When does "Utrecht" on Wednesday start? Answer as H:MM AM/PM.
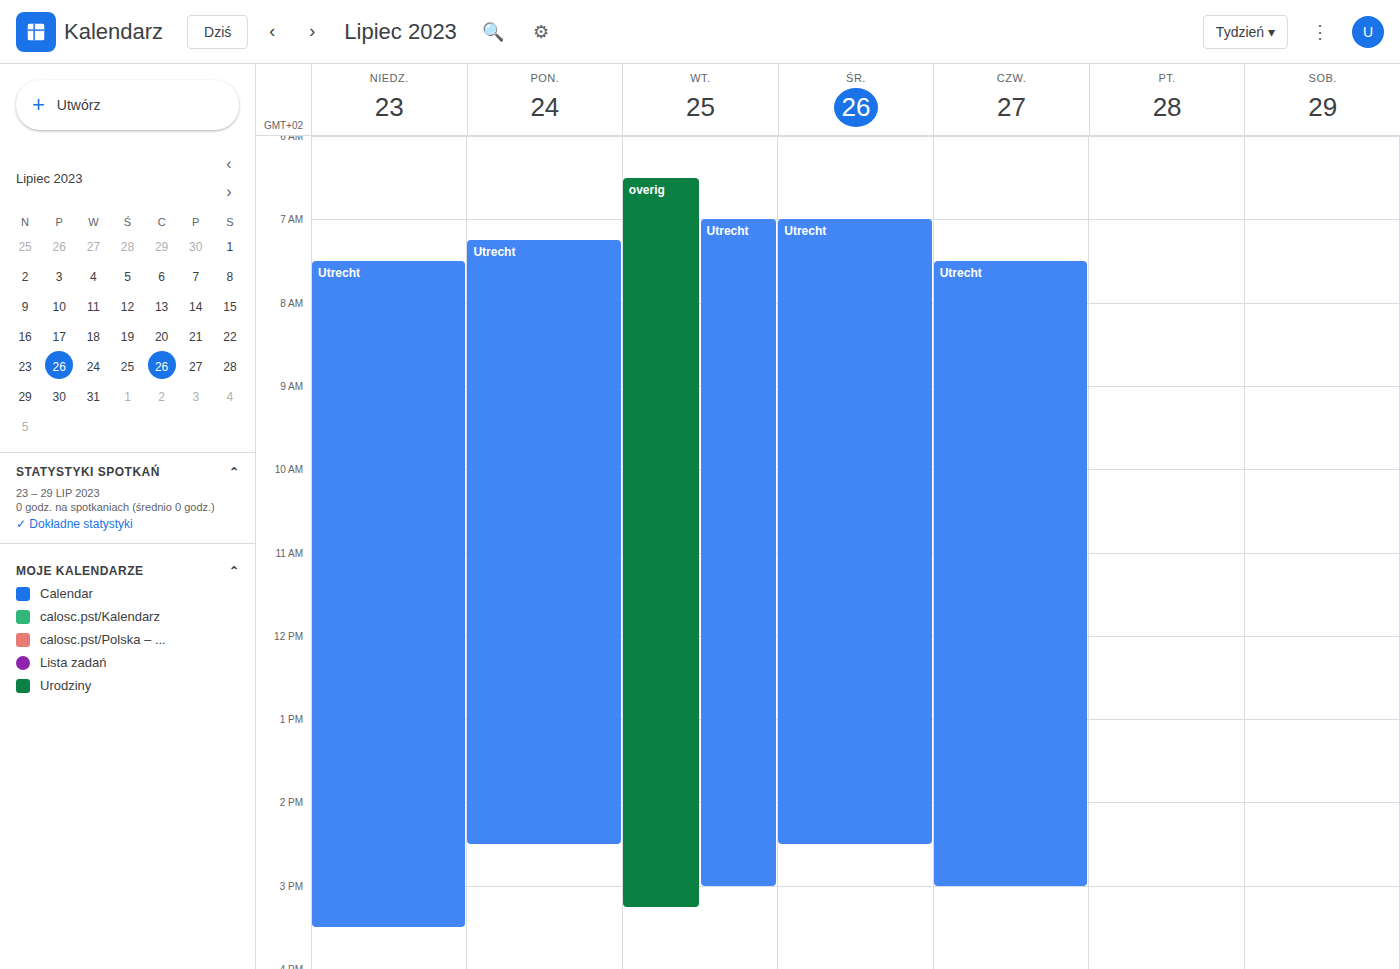
7:00 AM